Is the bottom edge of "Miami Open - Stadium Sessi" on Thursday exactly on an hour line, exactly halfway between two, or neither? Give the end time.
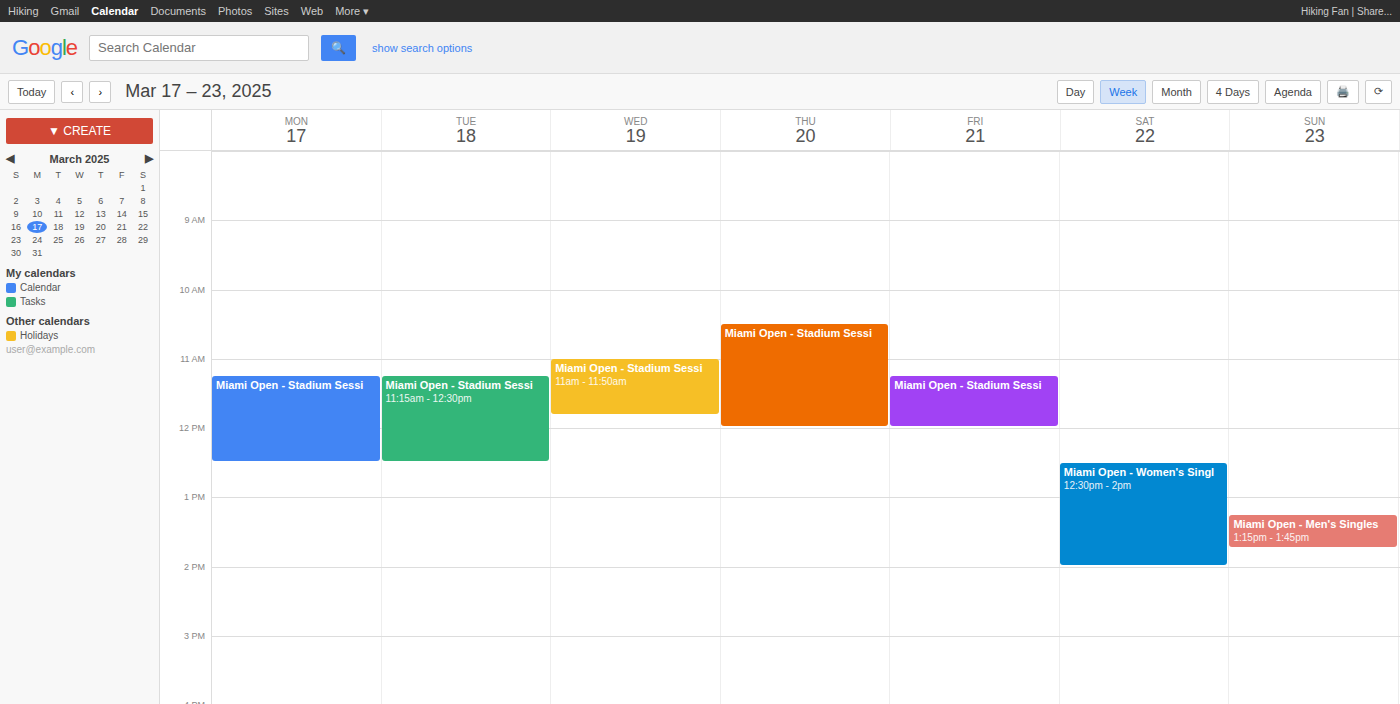
12:00 PM -- exactly on the 12 PM line.